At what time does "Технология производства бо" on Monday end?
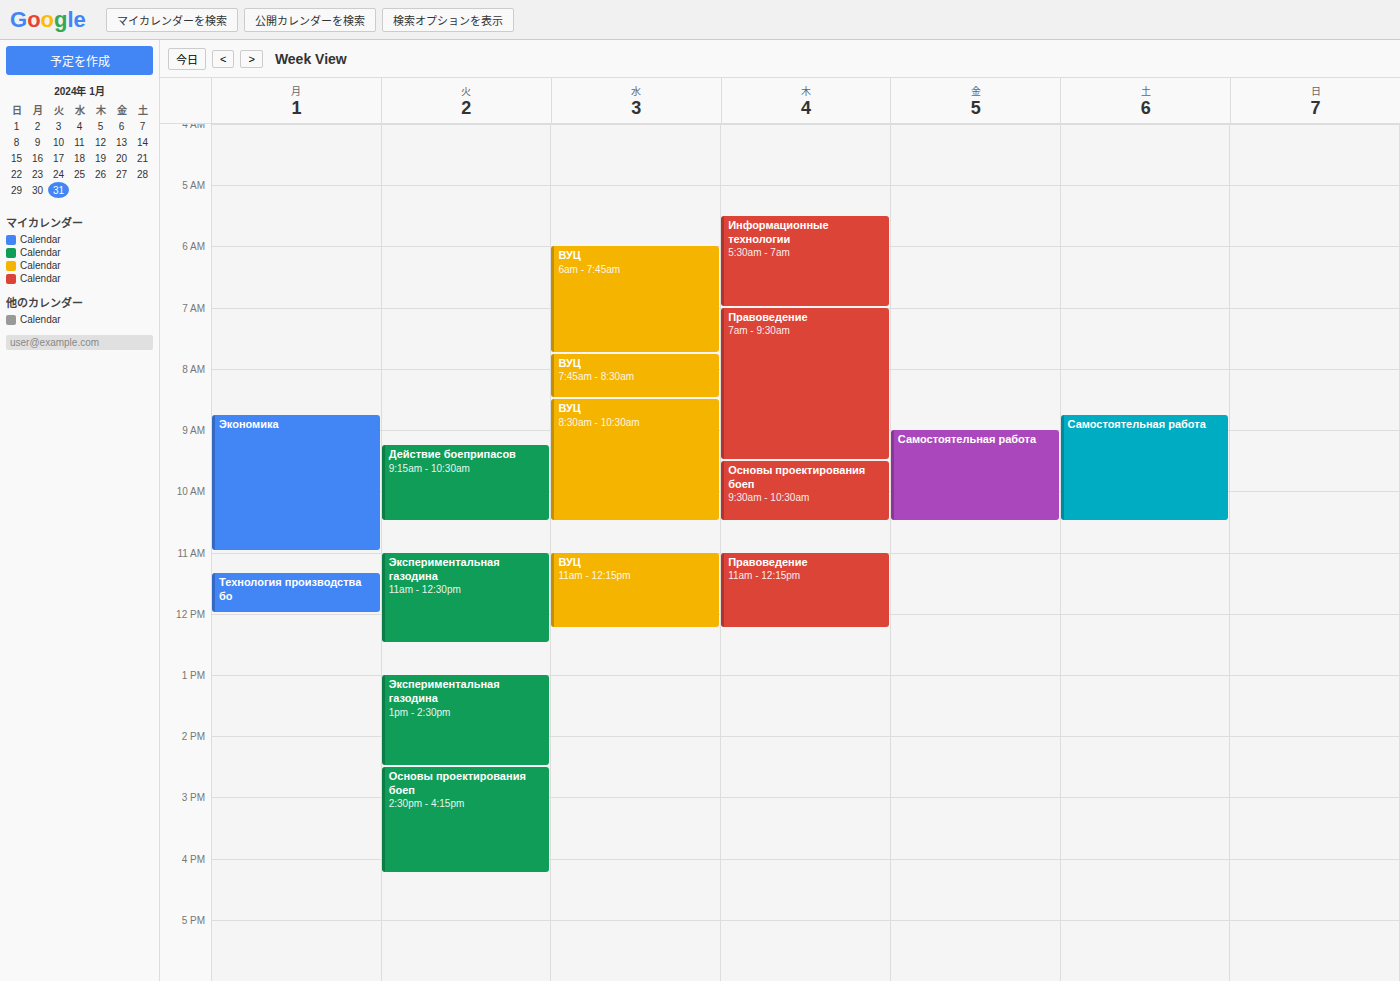
12:00 PM